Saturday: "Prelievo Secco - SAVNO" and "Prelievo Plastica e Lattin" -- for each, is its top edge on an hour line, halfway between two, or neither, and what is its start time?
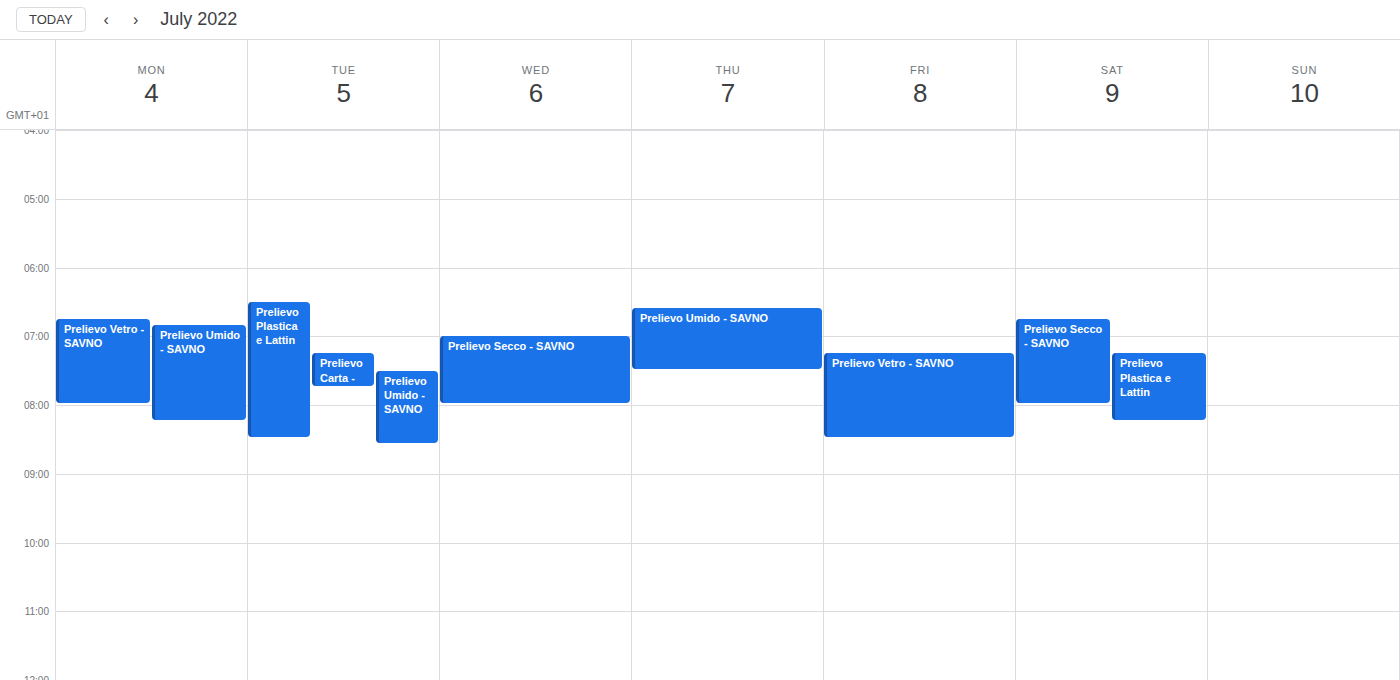
"Prelievo Secco - SAVNO": 6:45 AM, neither: three quarters of the way from the 6 AM line to the 7 AM line. "Prelievo Plastica e Lattin": 7:15 AM, neither: a quarter of the way from the 7 AM line to the 8 AM line.